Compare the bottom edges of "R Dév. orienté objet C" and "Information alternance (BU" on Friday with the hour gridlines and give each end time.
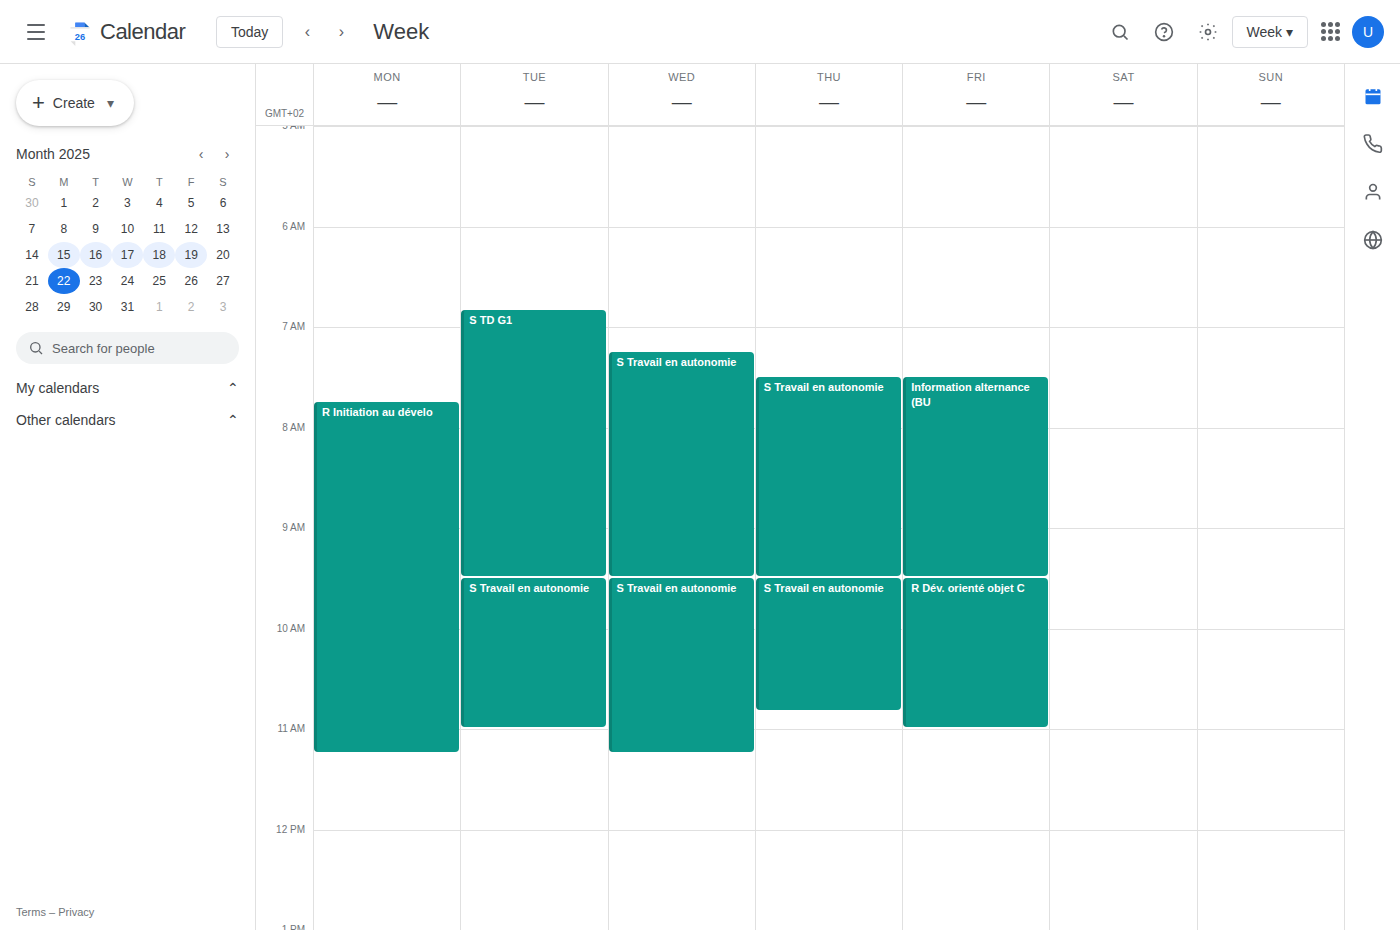
"R Dév. orienté objet C": 11:00 AM, exactly on the 11 AM line. "Information alternance (BU": 9:30 AM, halfway between the 9 AM and 10 AM lines.